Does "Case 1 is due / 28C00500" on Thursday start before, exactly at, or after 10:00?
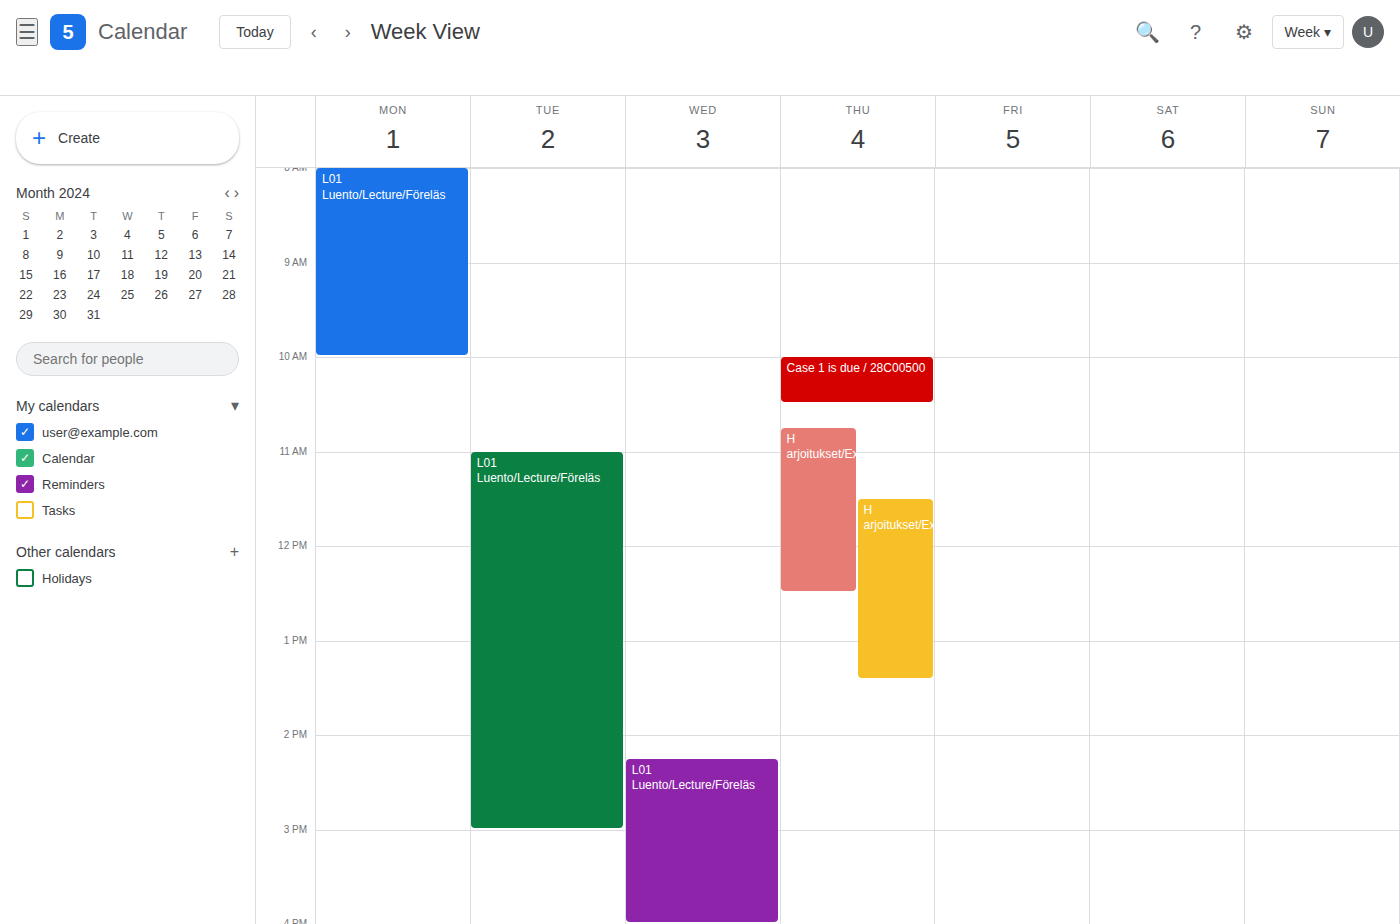
10:00 -- exactly at 10:00, on the 10:00 line.